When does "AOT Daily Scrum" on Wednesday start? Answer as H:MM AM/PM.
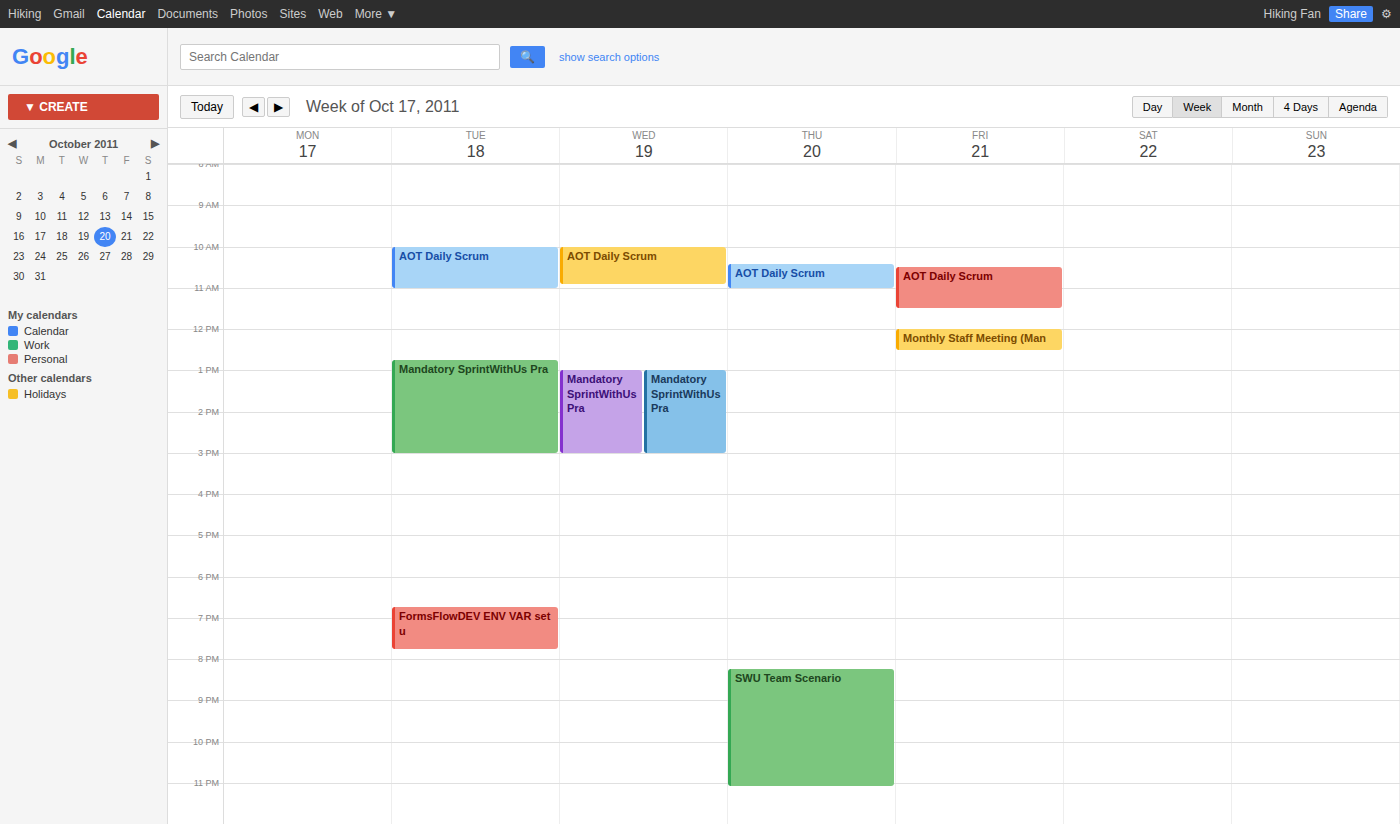
10:00 AM